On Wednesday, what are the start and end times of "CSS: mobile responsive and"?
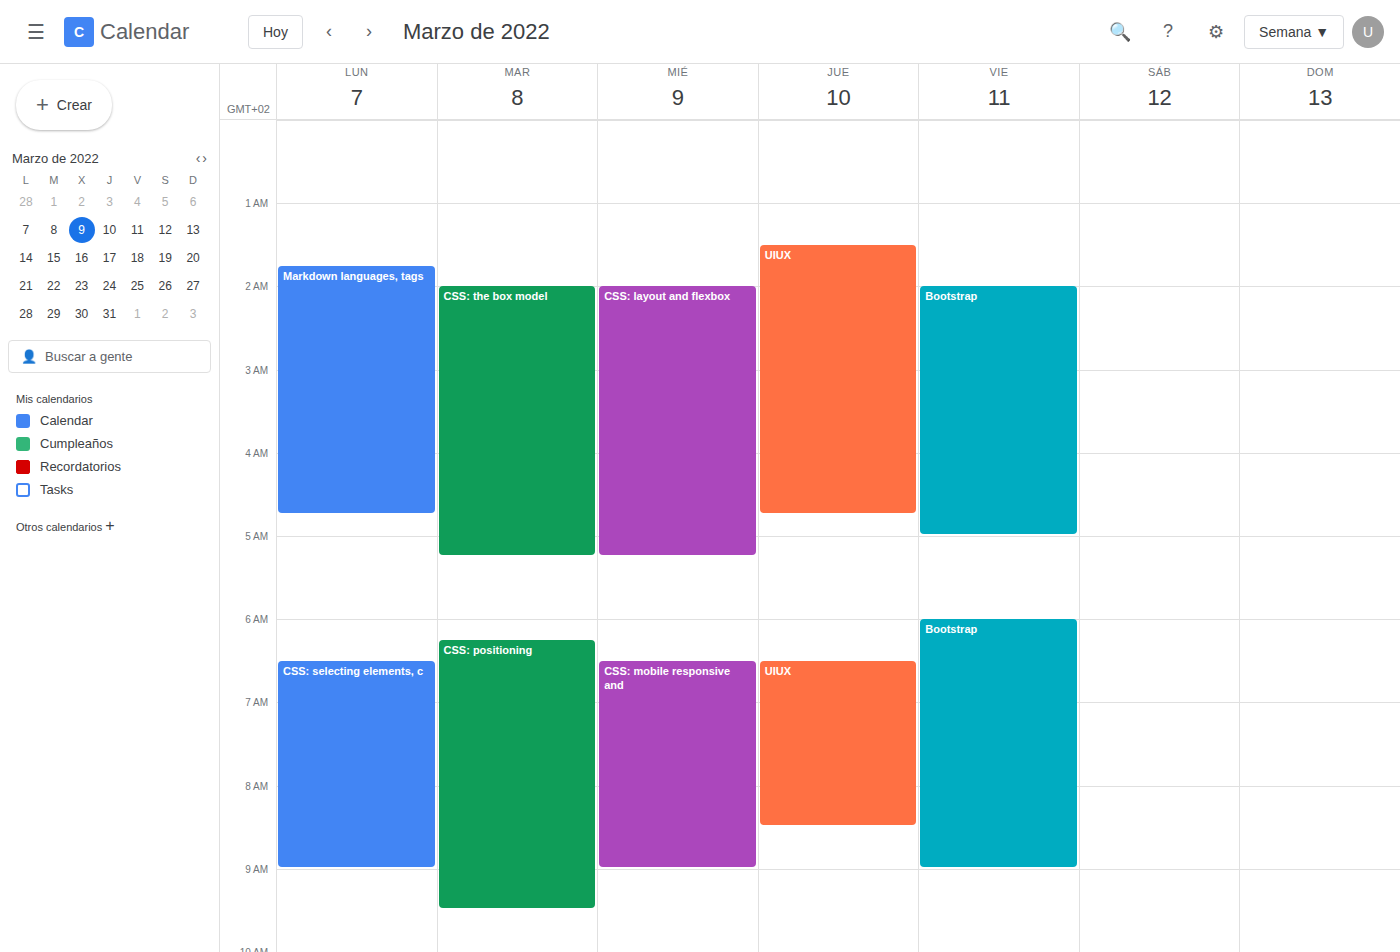
6:30 AM to 9:00 AM